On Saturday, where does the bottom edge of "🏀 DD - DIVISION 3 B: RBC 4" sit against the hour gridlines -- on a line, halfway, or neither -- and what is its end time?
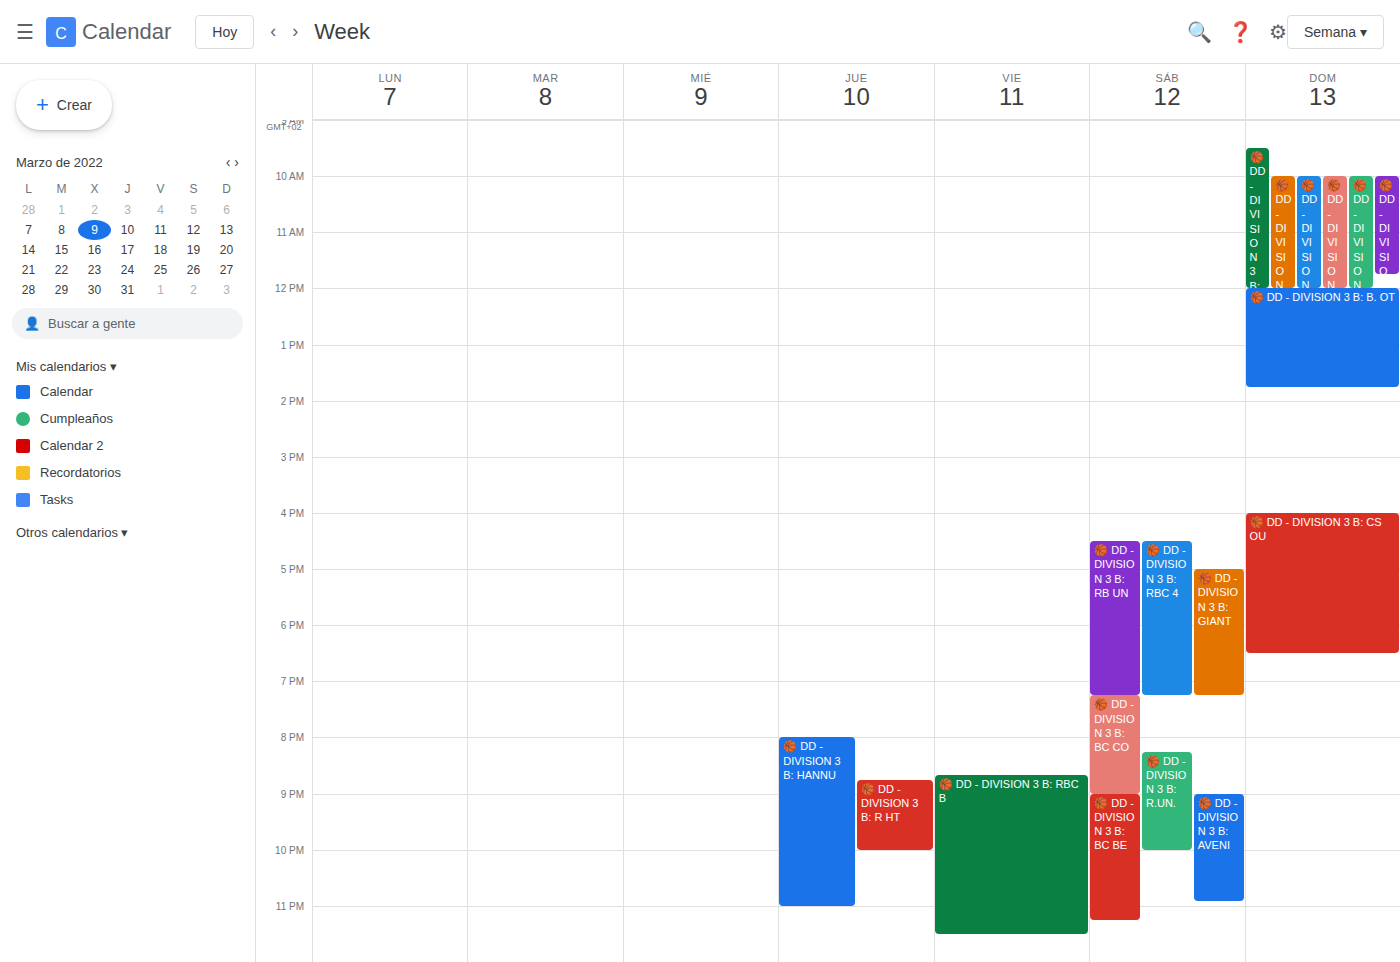
7:15 PM -- neither: a quarter of the way from the 7 PM line to the 8 PM line.